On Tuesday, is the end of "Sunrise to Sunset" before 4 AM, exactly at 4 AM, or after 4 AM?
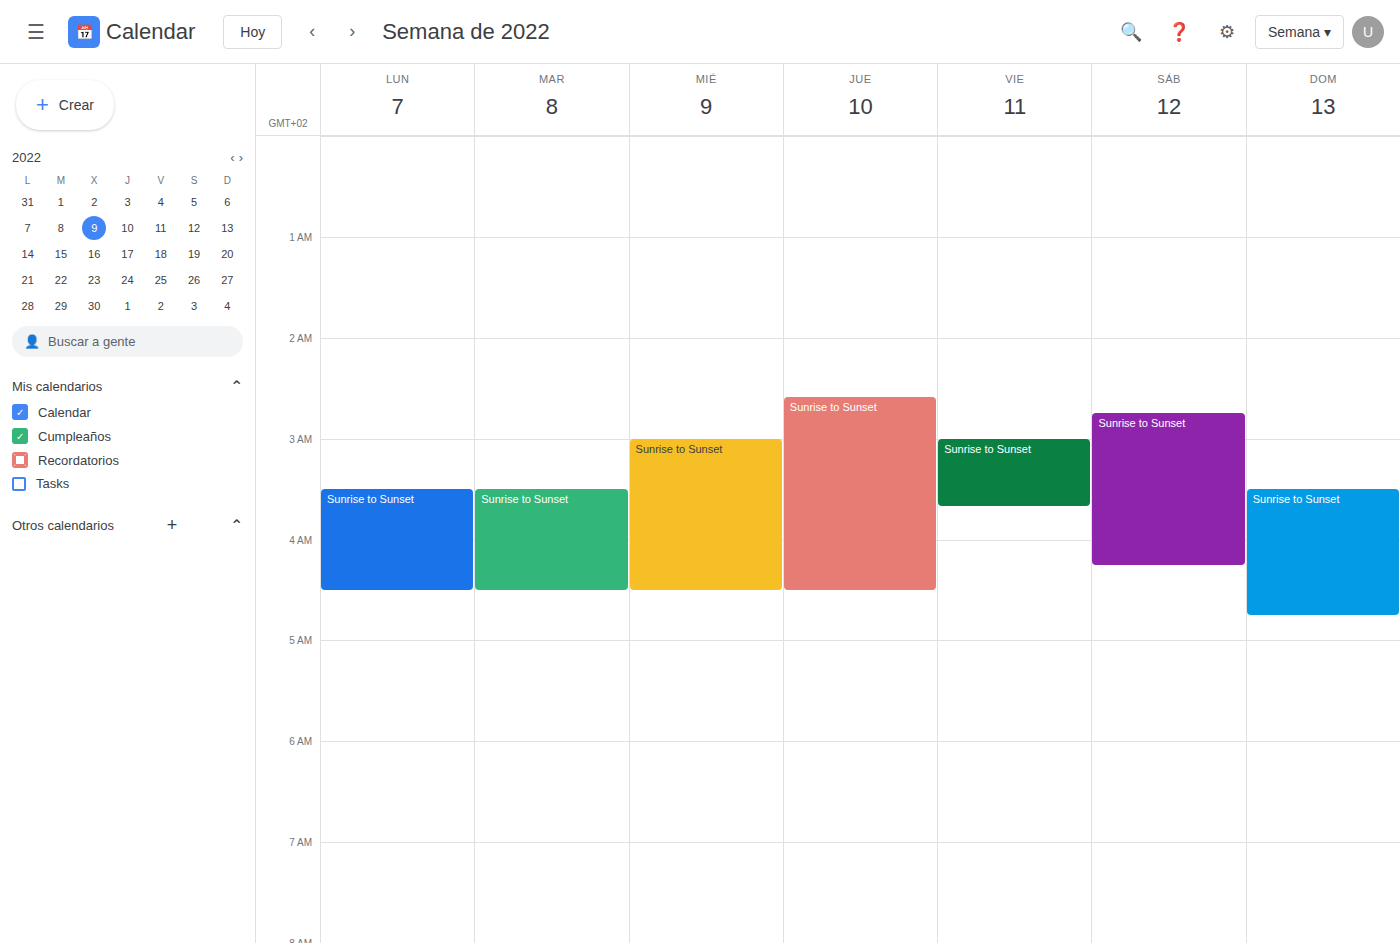
4:30 AM -- after 4 AM, 30 minutes below the 4 AM line.